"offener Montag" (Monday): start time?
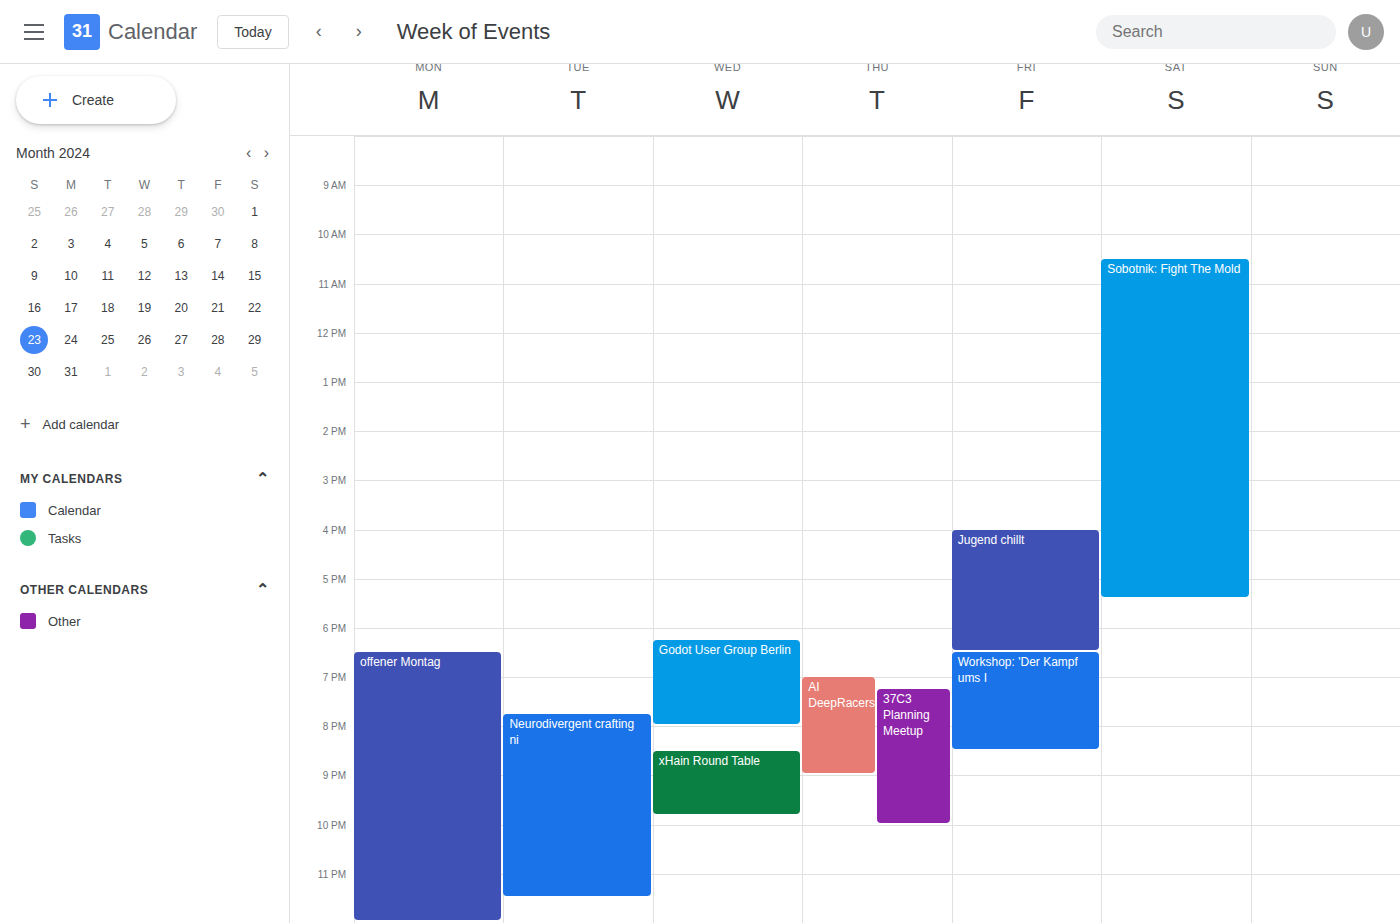
6:30 PM